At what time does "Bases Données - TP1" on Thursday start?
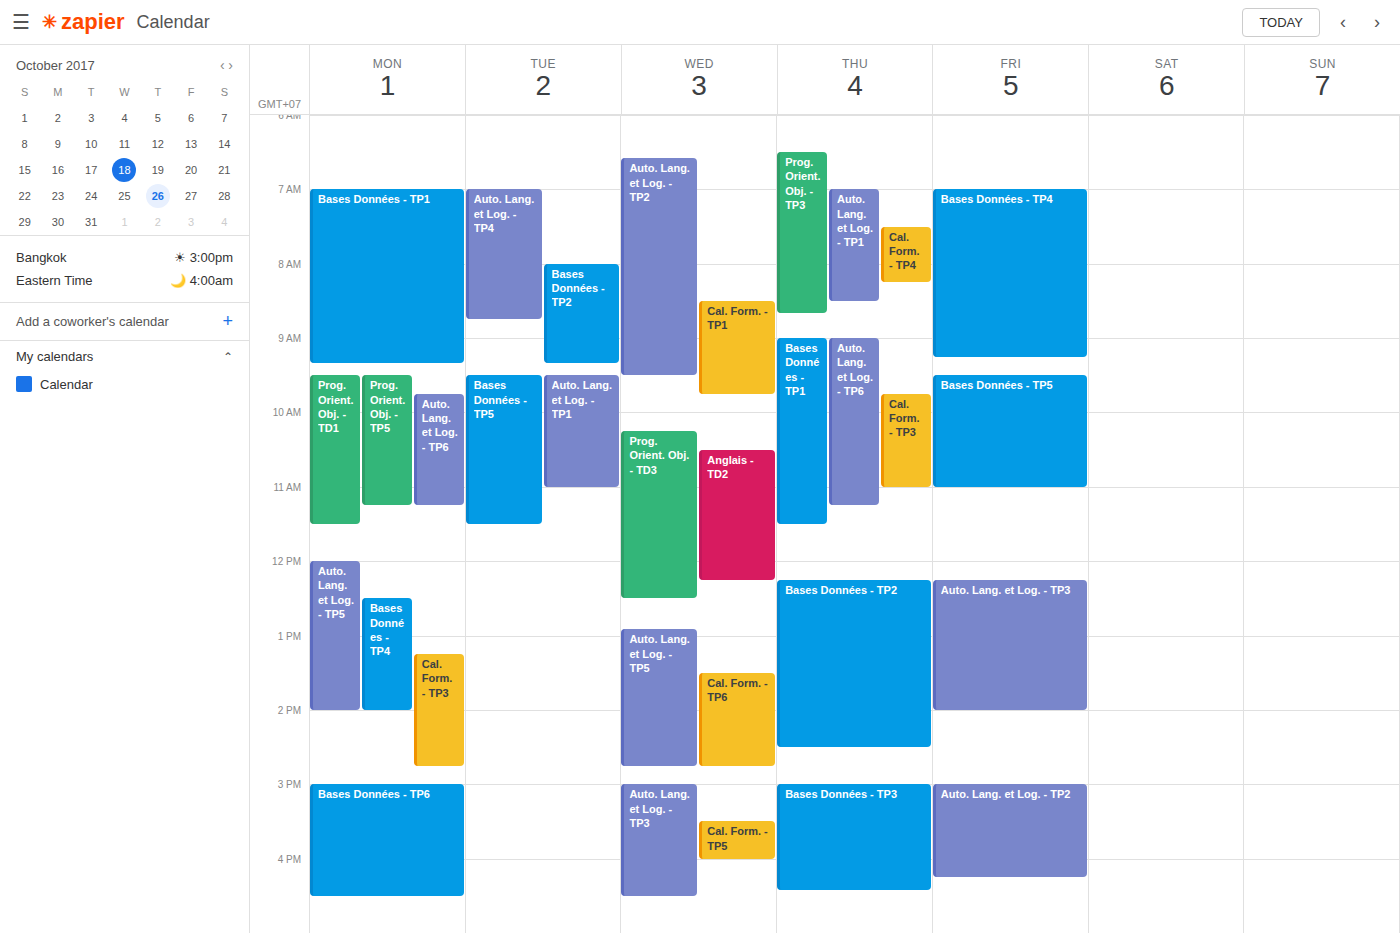
09:00